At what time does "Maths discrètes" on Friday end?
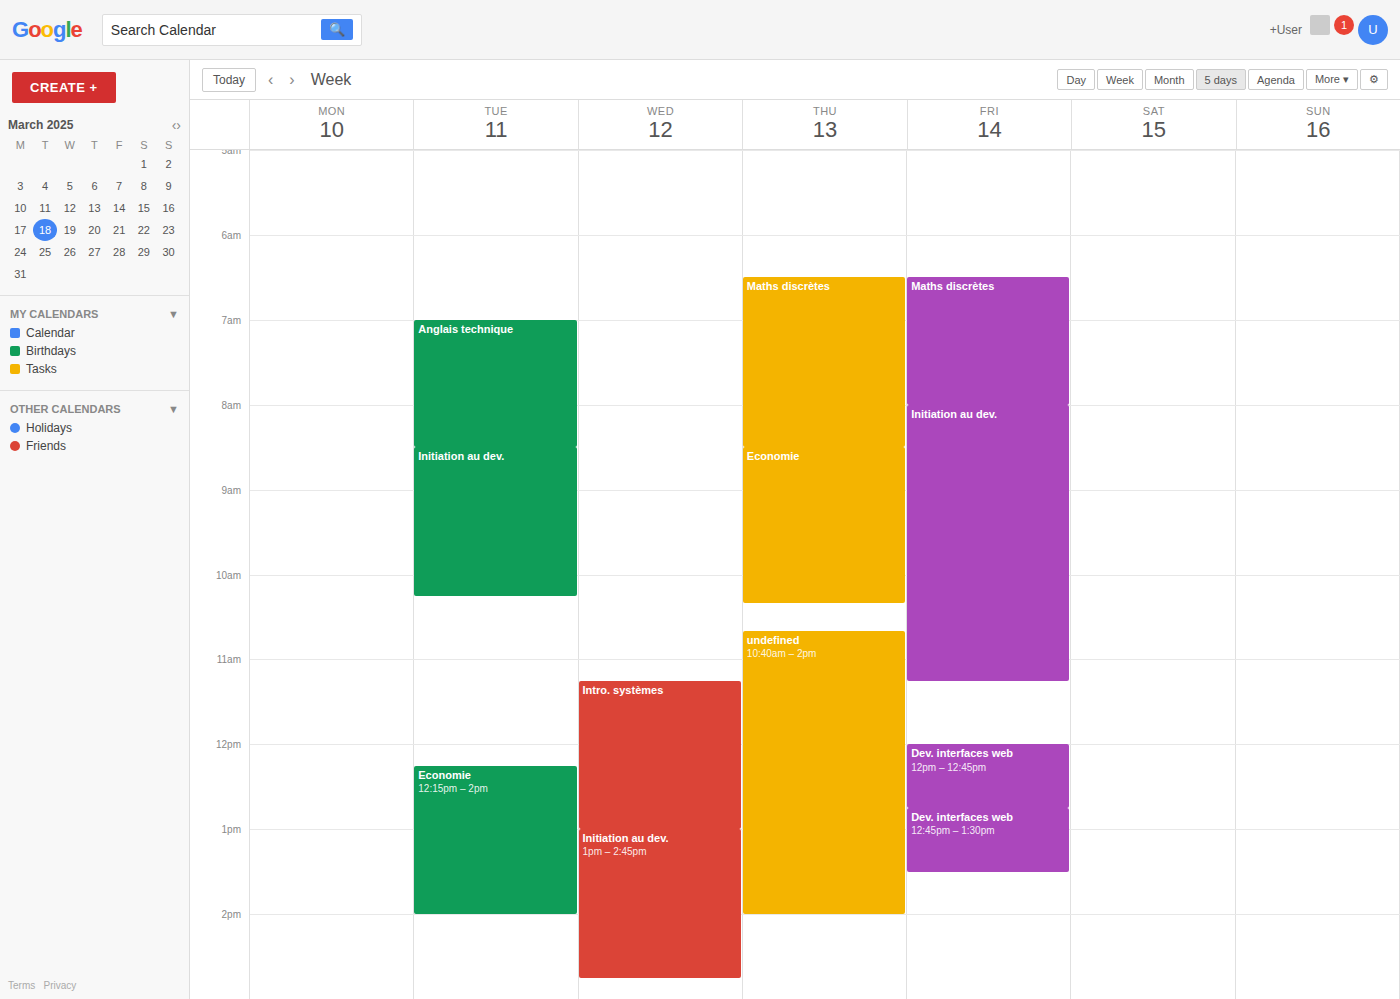
8:00 AM